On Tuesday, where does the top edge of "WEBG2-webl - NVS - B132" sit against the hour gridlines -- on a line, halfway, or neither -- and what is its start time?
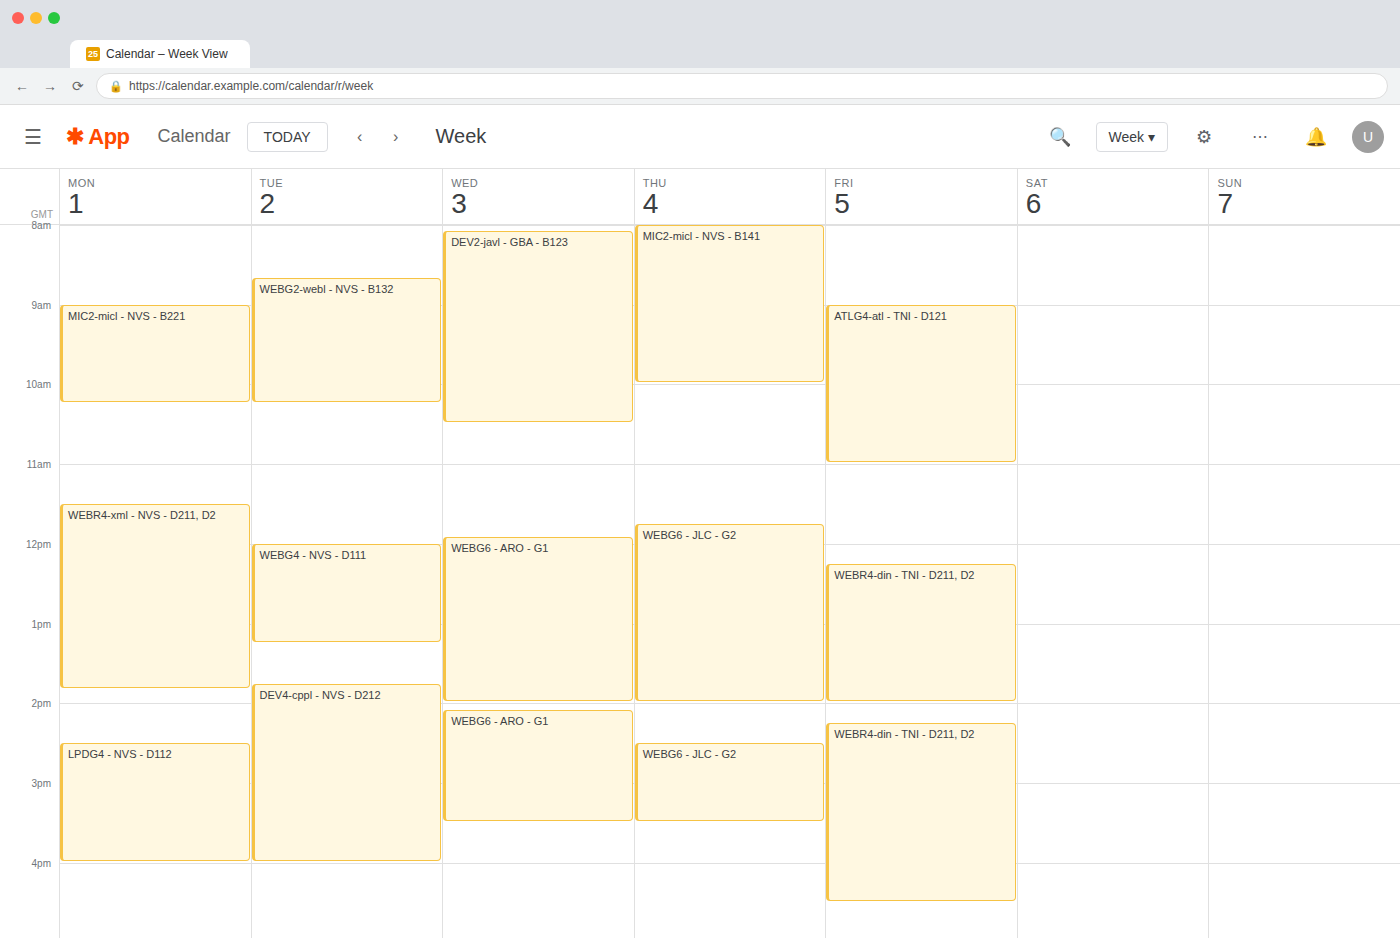
8:40 AM -- neither: 40 minutes below the 8 AM line and 20 minutes above the 9 AM line.